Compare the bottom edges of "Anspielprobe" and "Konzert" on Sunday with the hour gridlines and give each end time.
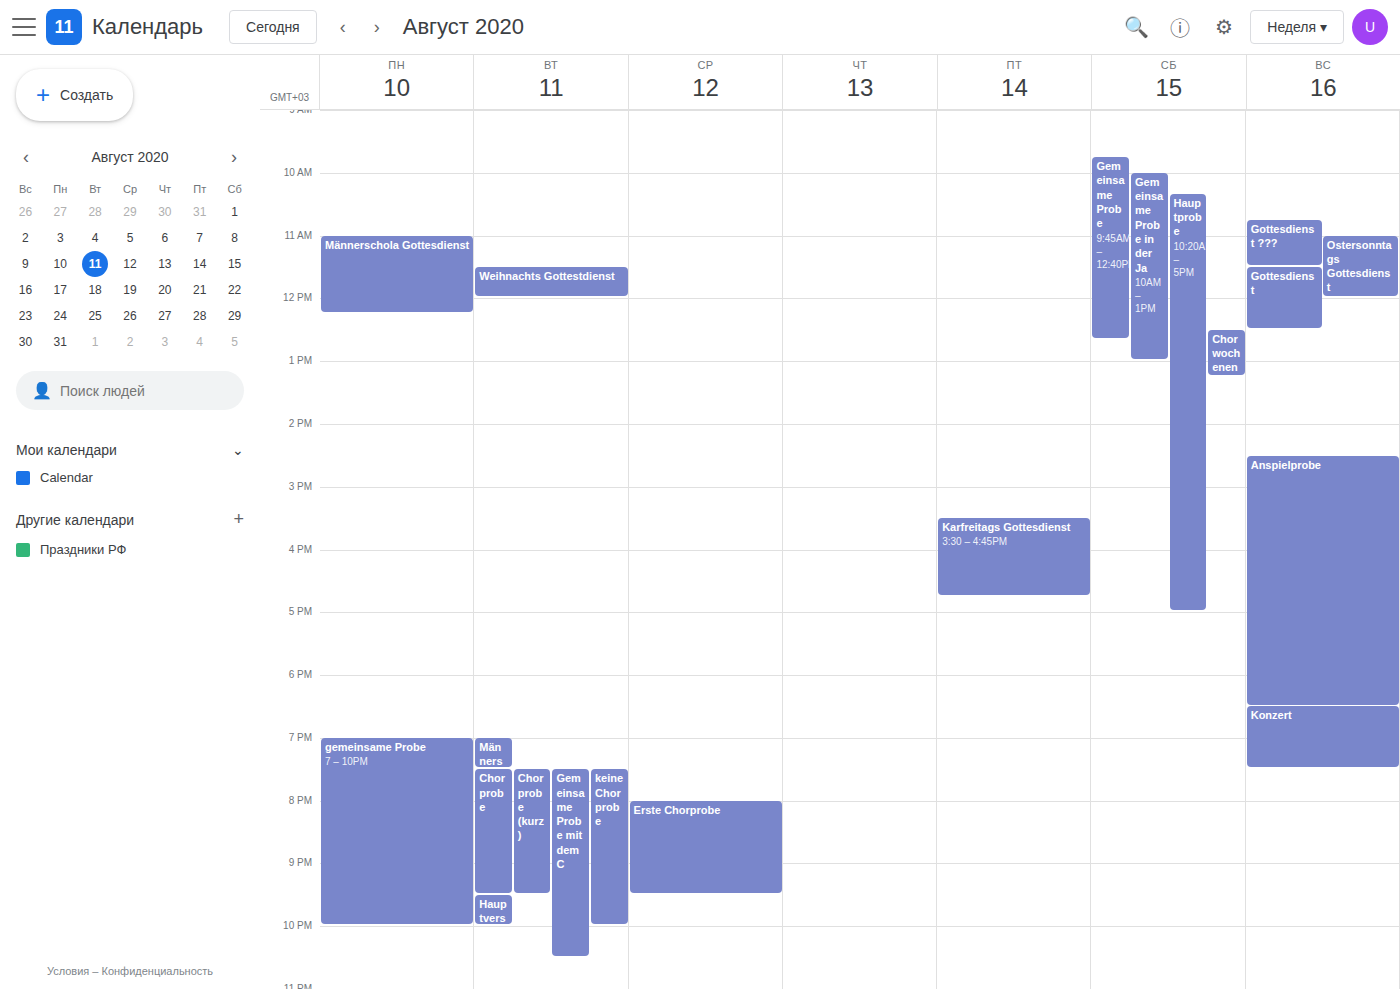
"Anspielprobe": 6:30 PM, halfway between the 6 PM and 7 PM lines. "Konzert": 7:30 PM, halfway between the 7 PM and 8 PM lines.